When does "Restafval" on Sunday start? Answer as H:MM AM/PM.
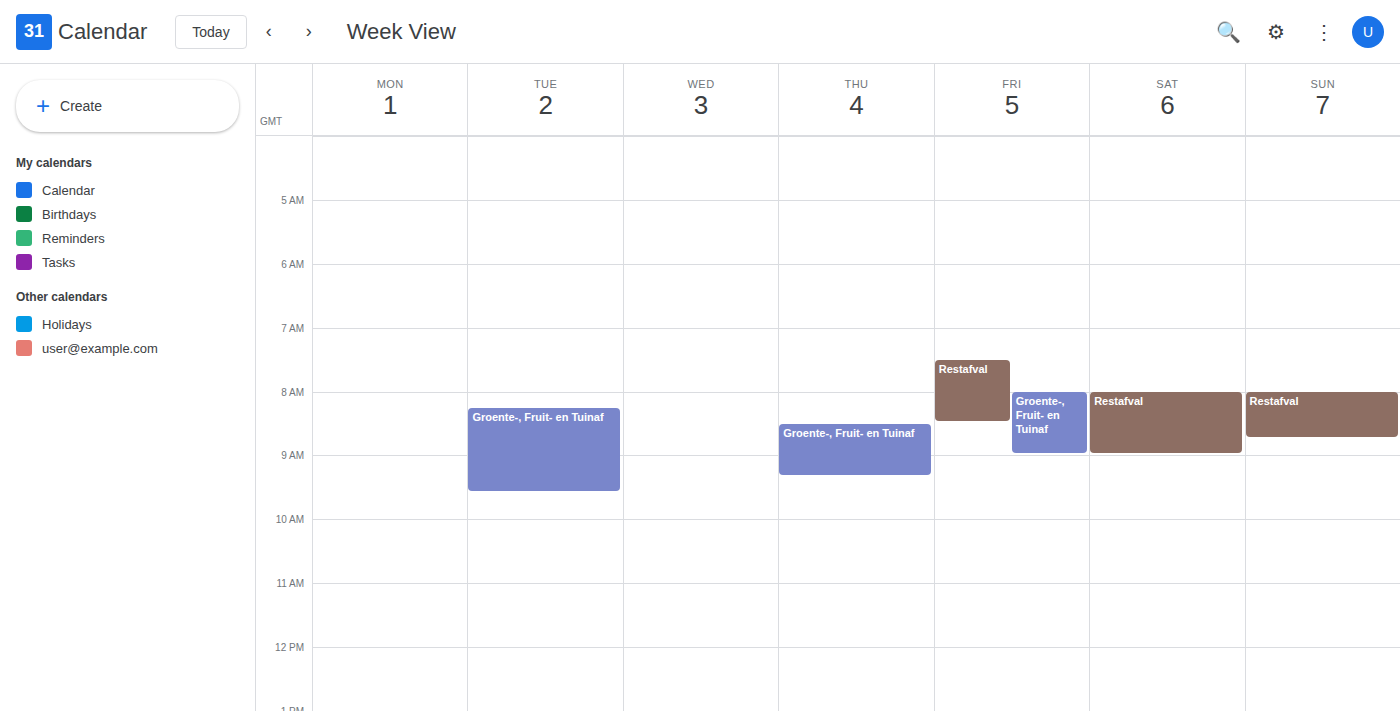
8:00 AM